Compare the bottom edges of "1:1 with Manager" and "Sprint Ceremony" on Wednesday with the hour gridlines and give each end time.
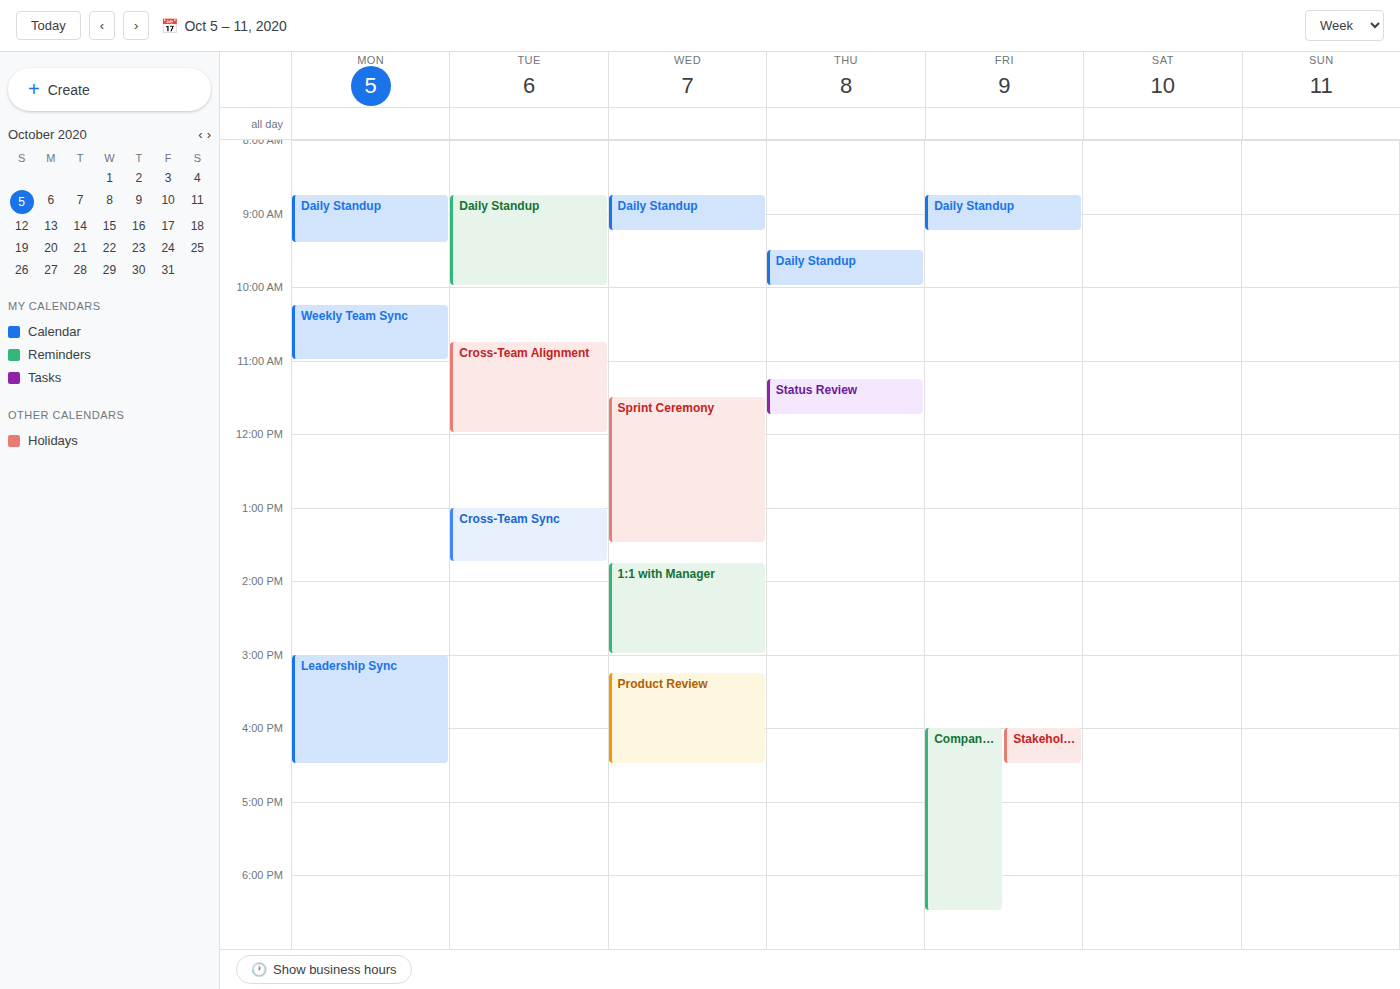
"1:1 with Manager": 3:00 PM, exactly on the 3 PM line. "Sprint Ceremony": 1:30 PM, halfway between the 1 PM and 2 PM lines.